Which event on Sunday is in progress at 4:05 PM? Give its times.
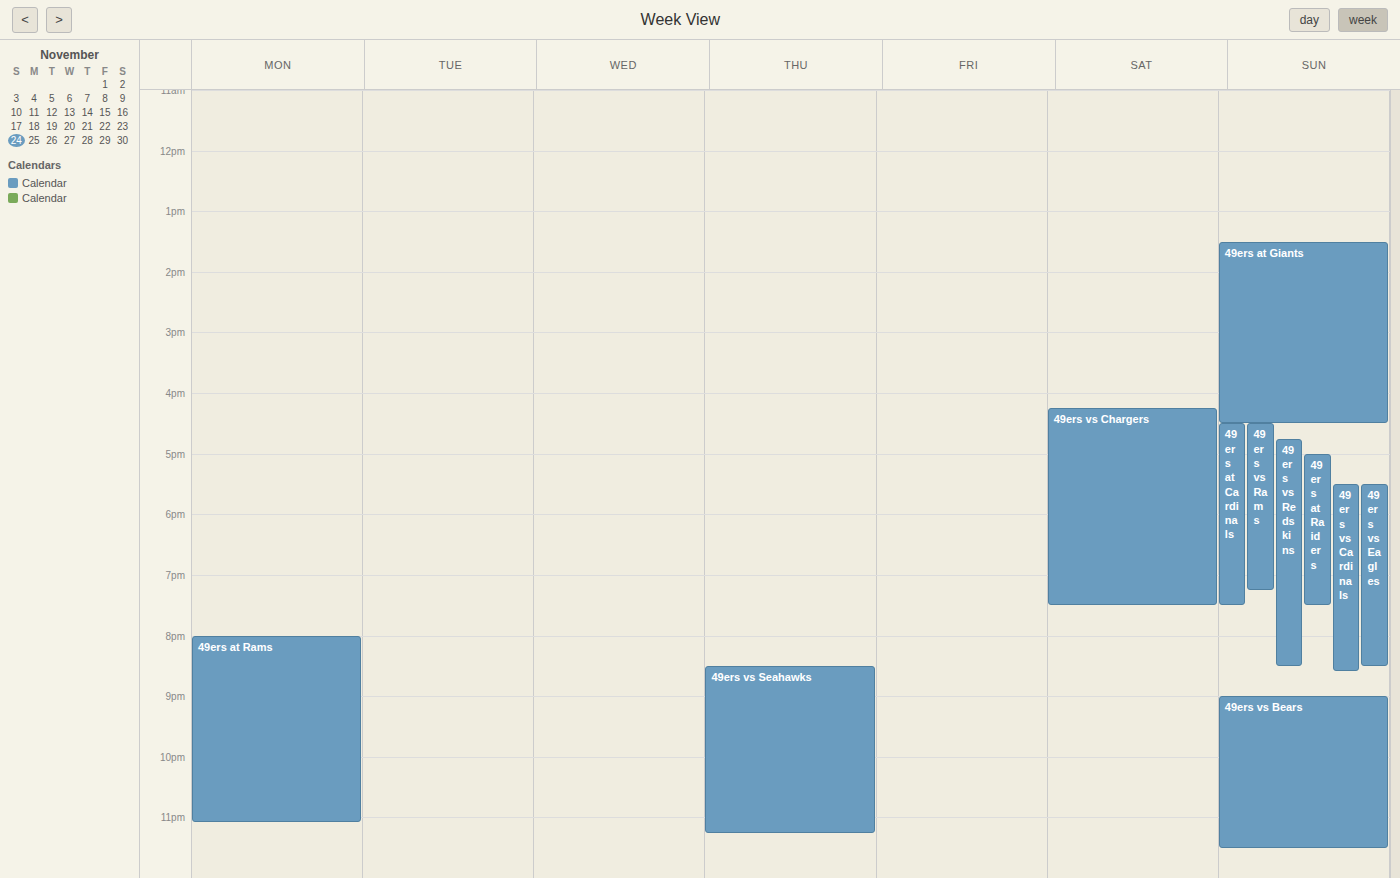
"49ers at Giants", 1:30 PM to 4:30 PM